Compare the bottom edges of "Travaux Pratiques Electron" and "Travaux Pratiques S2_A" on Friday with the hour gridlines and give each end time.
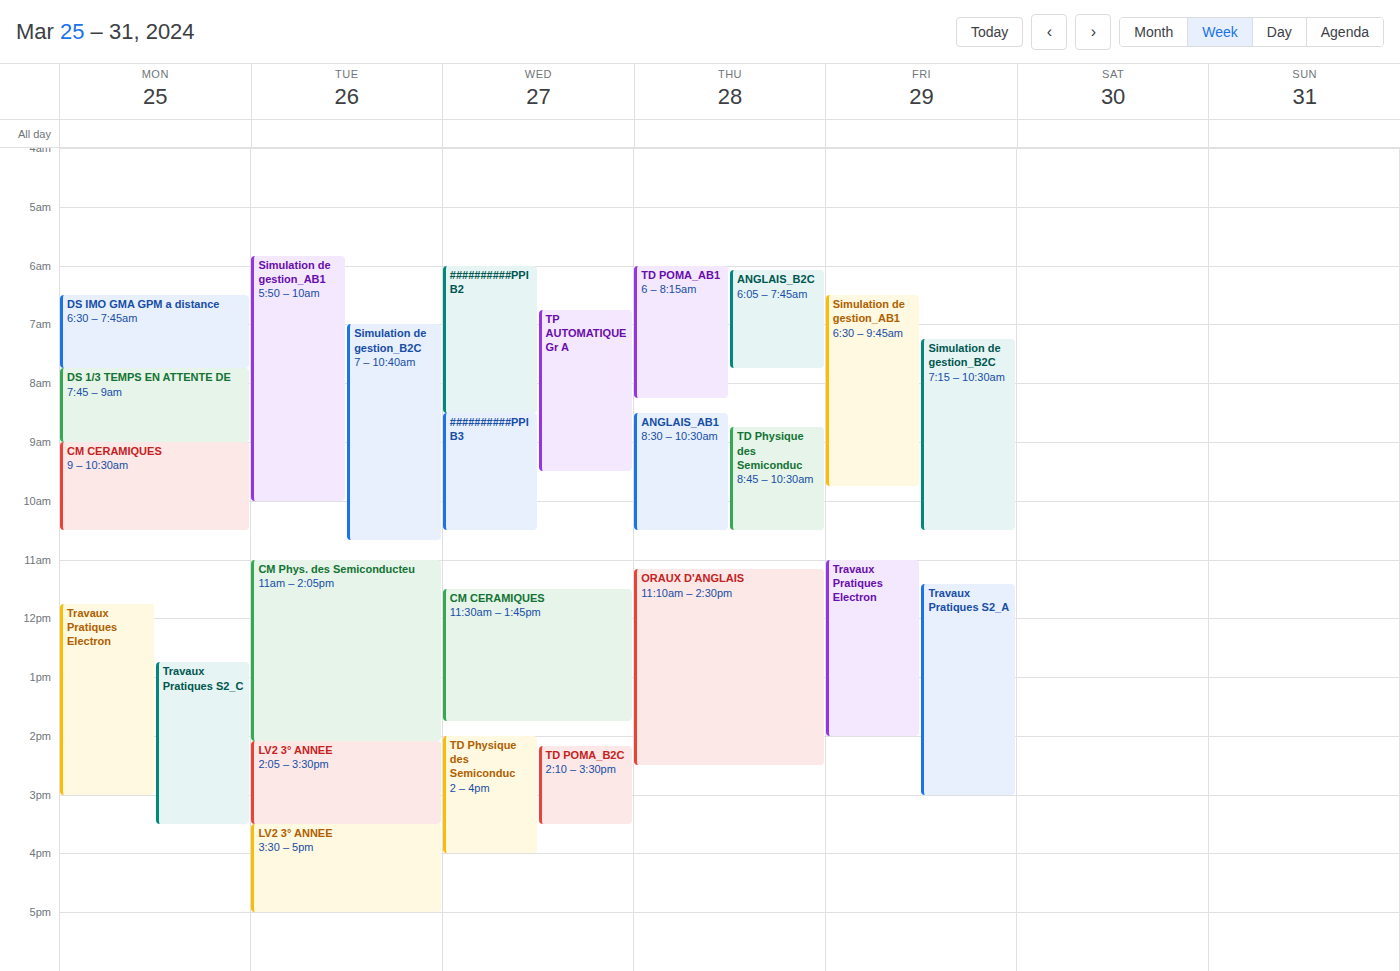
"Travaux Pratiques Electron": 2:00 PM, exactly on the 2 PM line. "Travaux Pratiques S2_A": 3:00 PM, exactly on the 3 PM line.